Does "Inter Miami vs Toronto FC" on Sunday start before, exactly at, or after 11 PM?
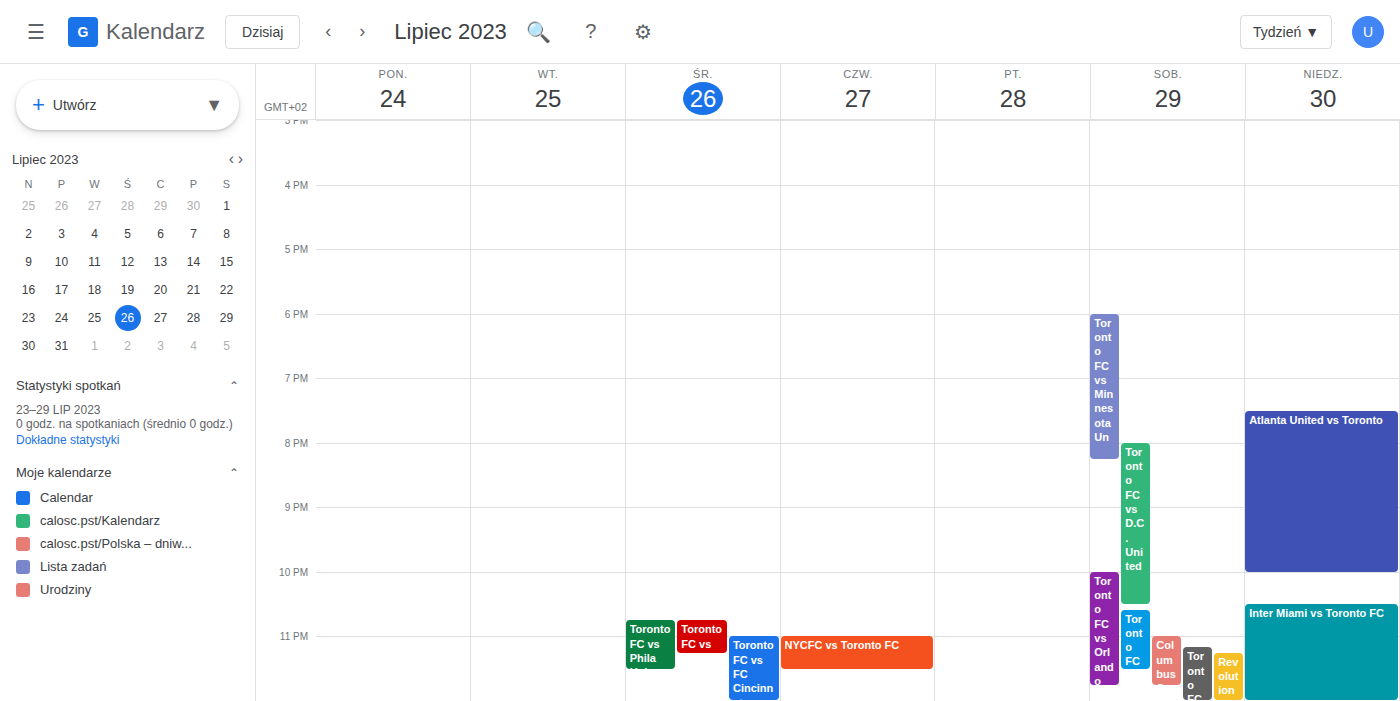
10:30 PM -- before 11 PM, 30 minutes above the 11 PM line.